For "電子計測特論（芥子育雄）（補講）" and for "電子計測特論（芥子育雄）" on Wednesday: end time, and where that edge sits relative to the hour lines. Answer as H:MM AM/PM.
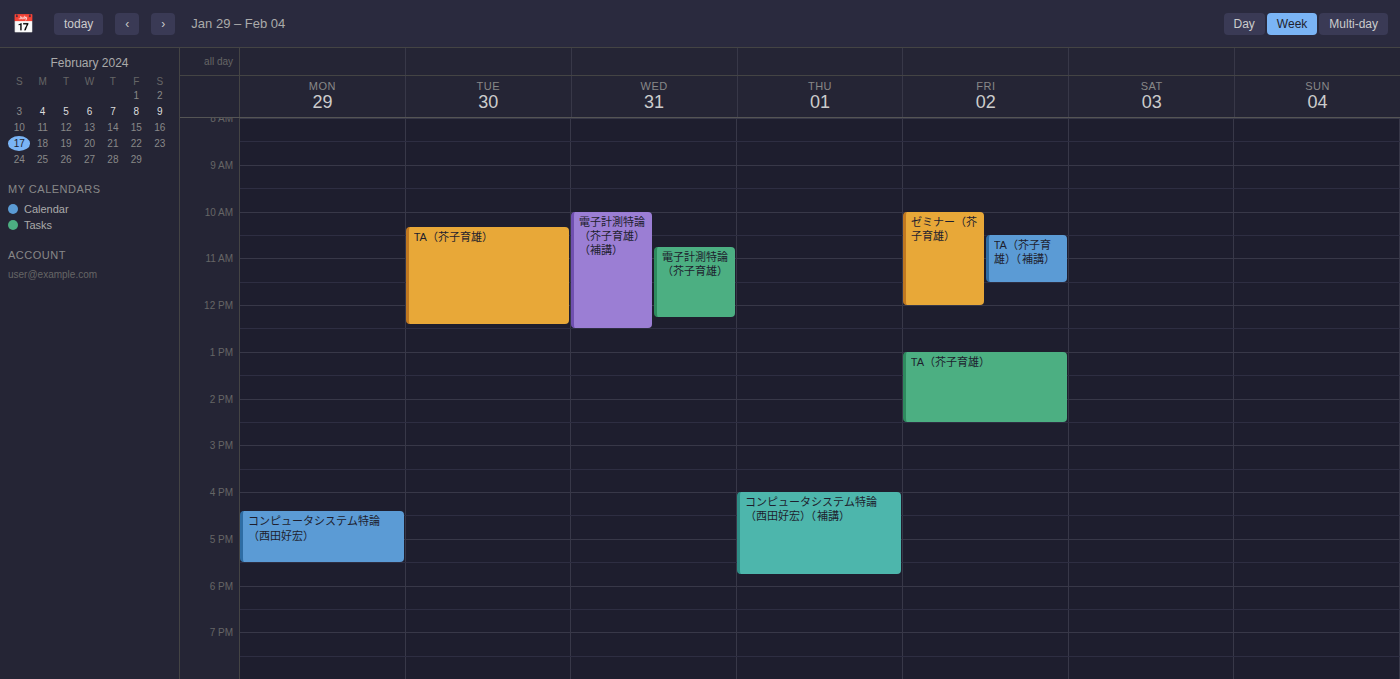
"電子計測特論（芥子育雄）（補講）": 12:30 PM, halfway between the 12 PM and 1 PM lines. "電子計測特論（芥子育雄）": 12:15 PM, neither: a quarter of the way from the 12 PM line to the 1 PM line.